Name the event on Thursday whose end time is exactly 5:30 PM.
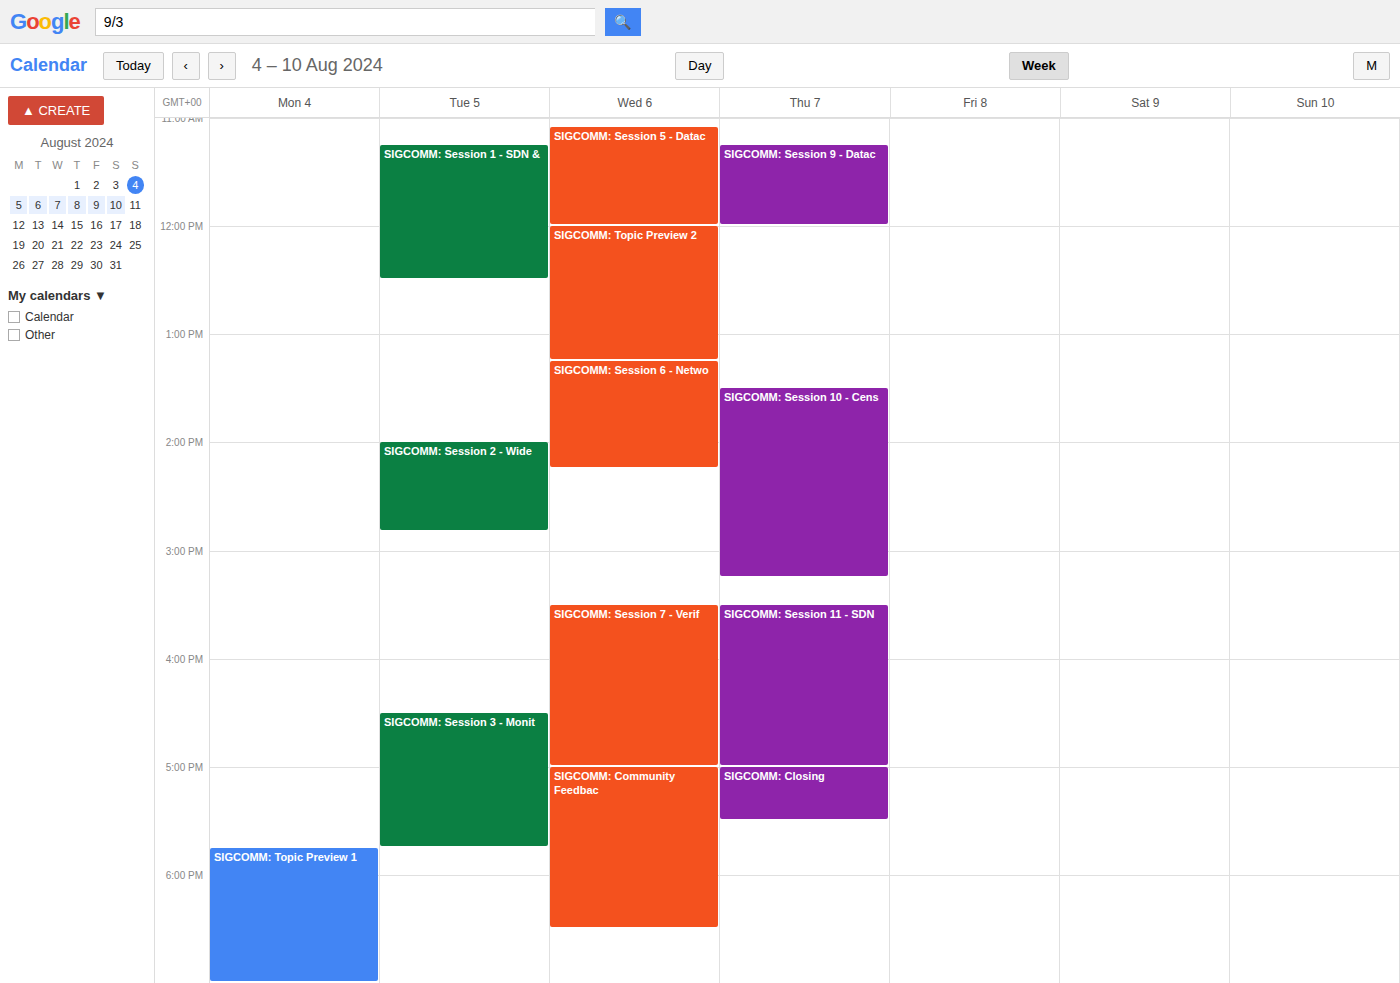
"SIGCOMM: Closing"